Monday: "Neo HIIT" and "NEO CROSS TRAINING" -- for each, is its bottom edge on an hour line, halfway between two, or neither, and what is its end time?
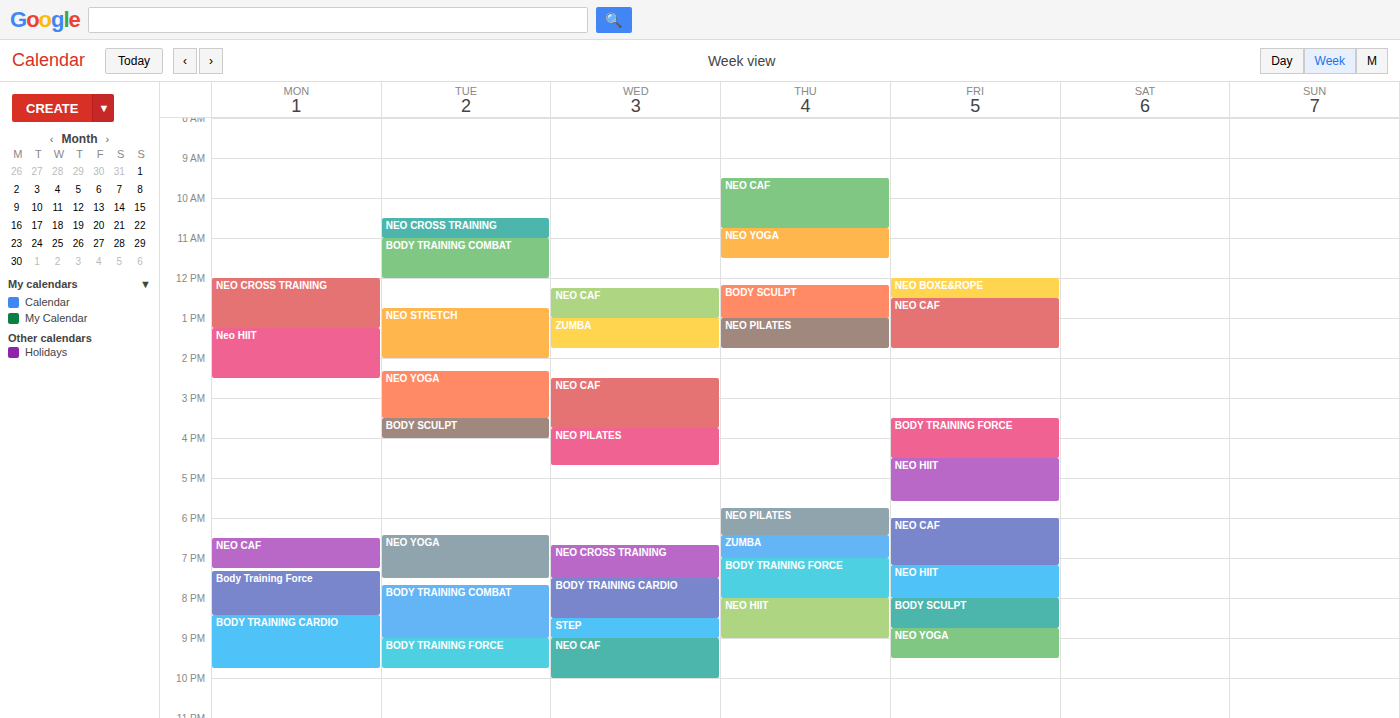
"Neo HIIT": 14:30, halfway between the 14:00 and 15:00 lines. "NEO CROSS TRAINING": 13:15, neither: a quarter of the way from the 13:00 line to the 14:00 line.